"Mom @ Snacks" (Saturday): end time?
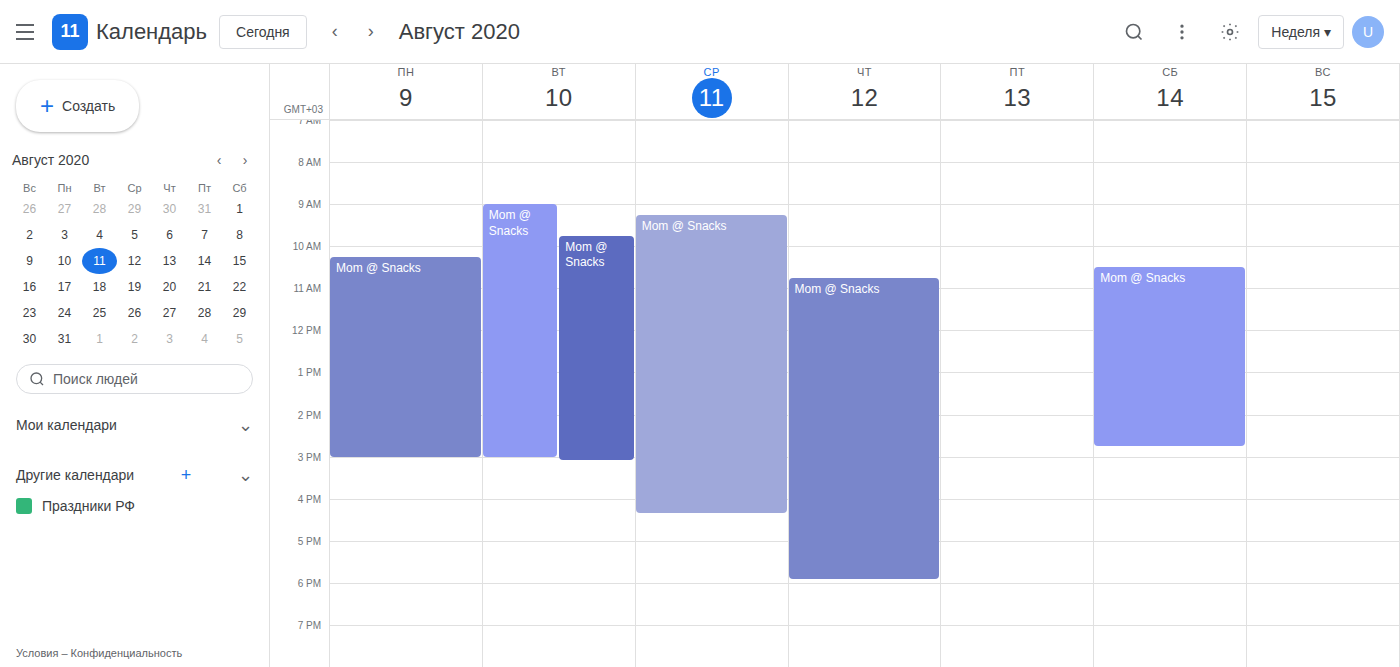
2:45 PM